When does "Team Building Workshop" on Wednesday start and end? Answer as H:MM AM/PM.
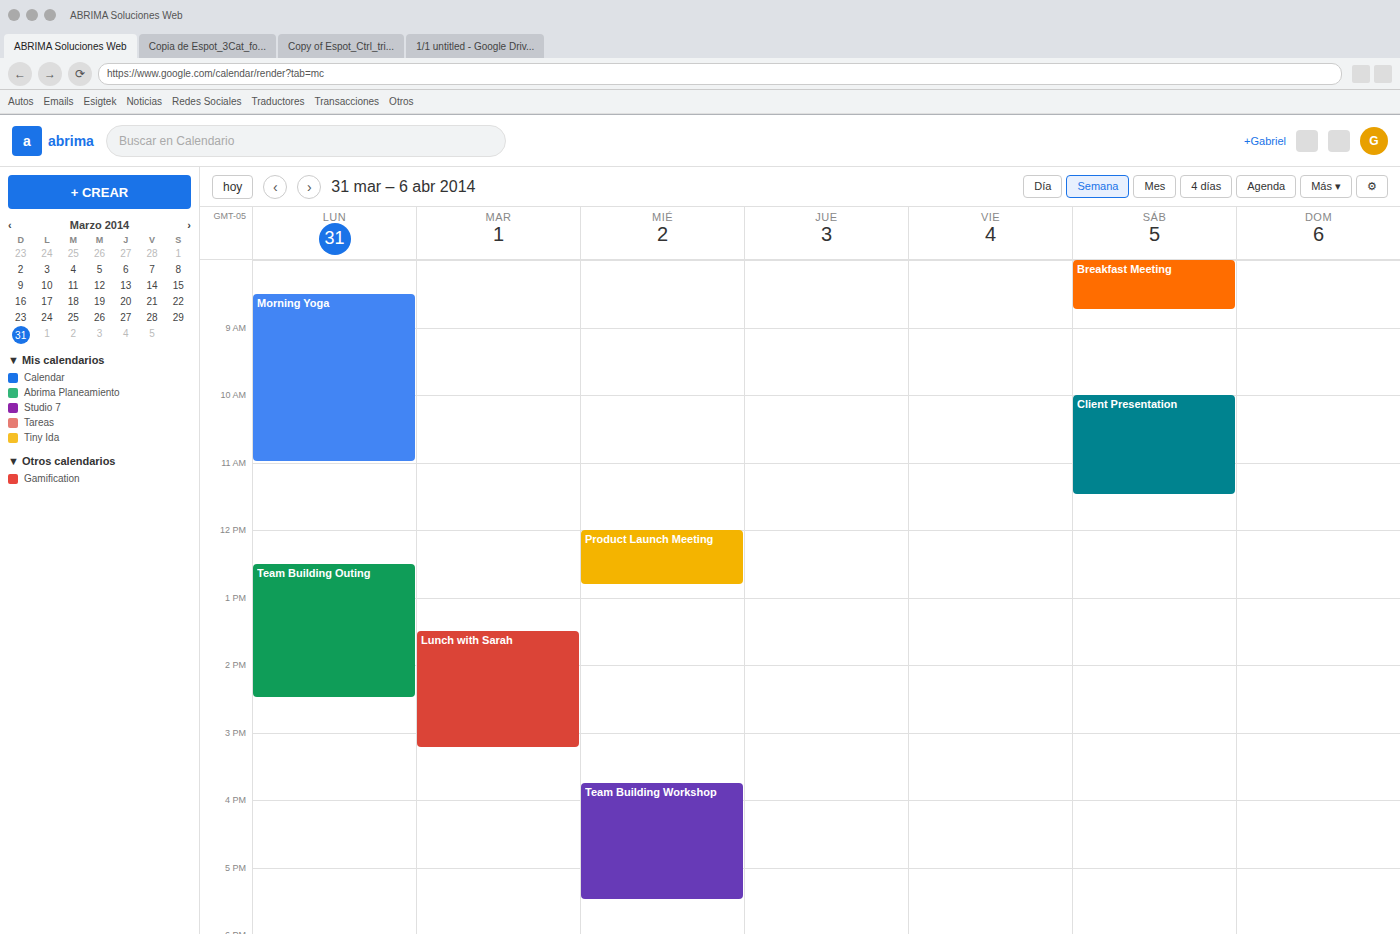
3:45 PM to 5:30 PM